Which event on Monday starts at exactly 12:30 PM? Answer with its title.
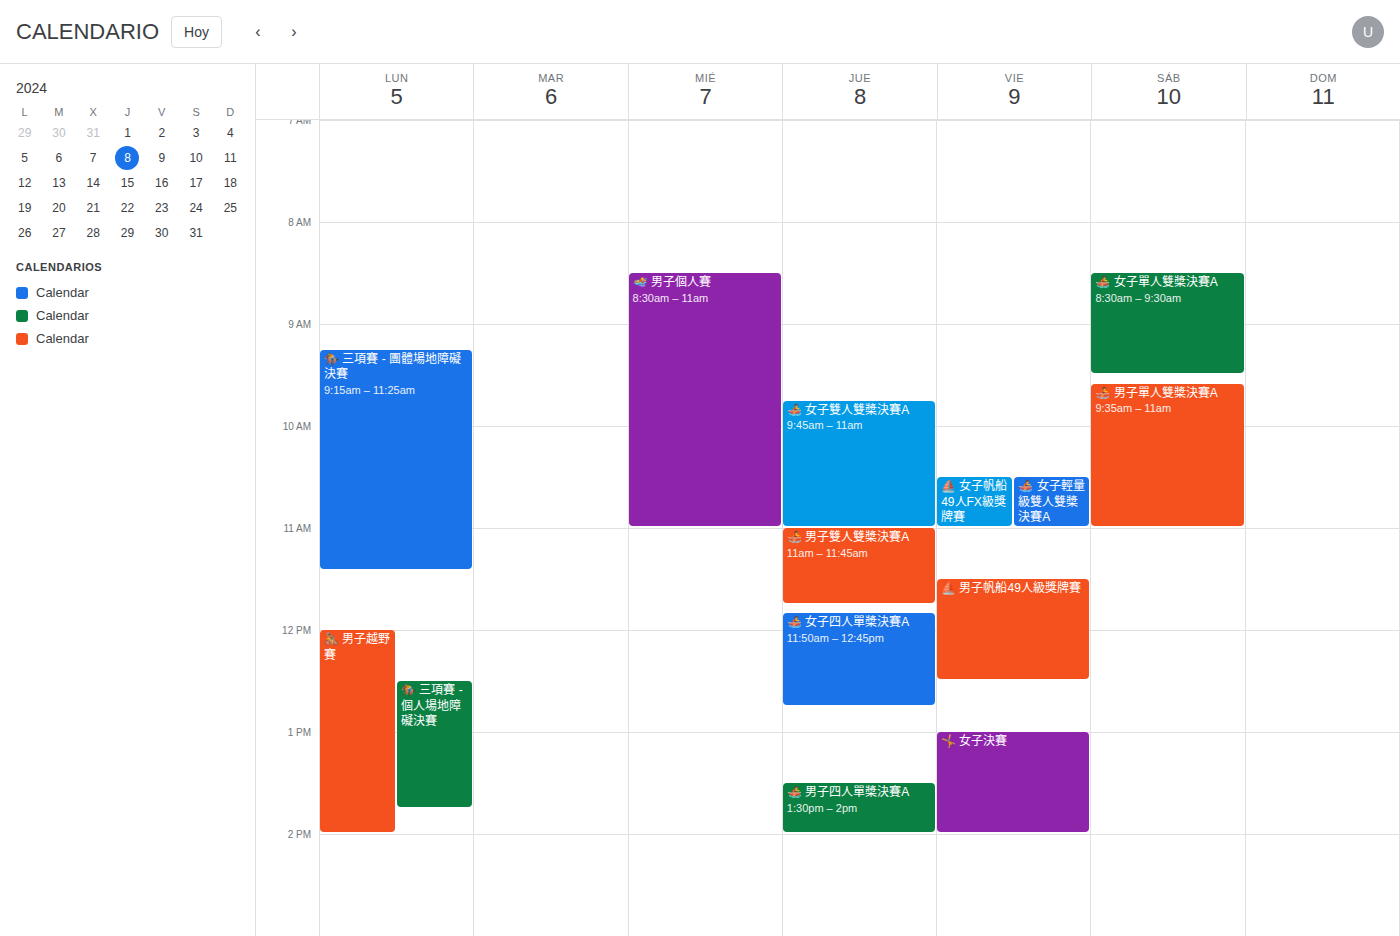
"🏇 三項賽 - 個人場地障礙決賽"